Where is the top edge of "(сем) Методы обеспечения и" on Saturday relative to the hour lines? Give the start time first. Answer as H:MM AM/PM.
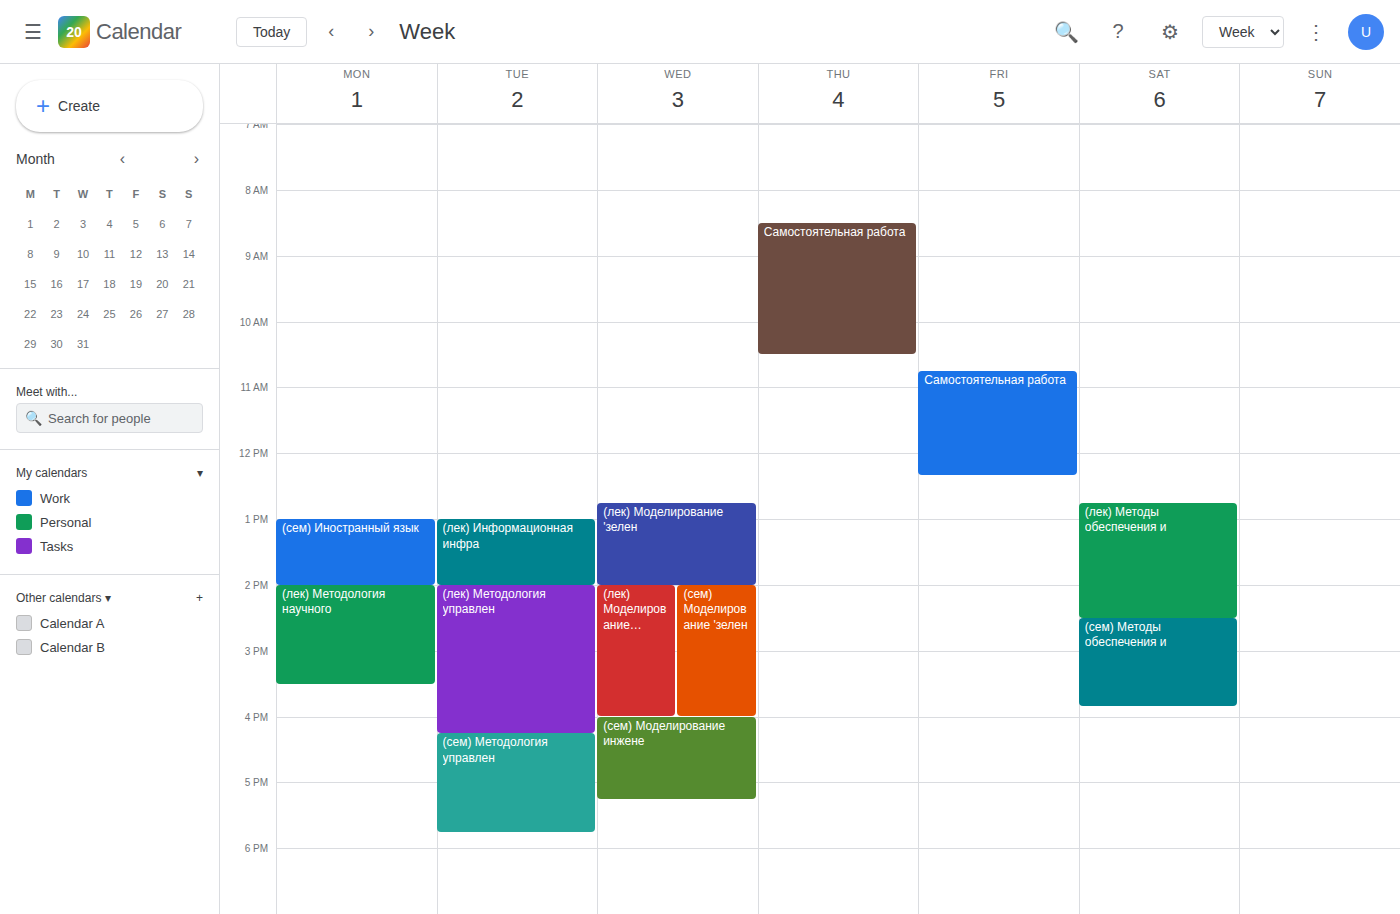
2:30 PM -- halfway between the 2 PM and 3 PM lines.